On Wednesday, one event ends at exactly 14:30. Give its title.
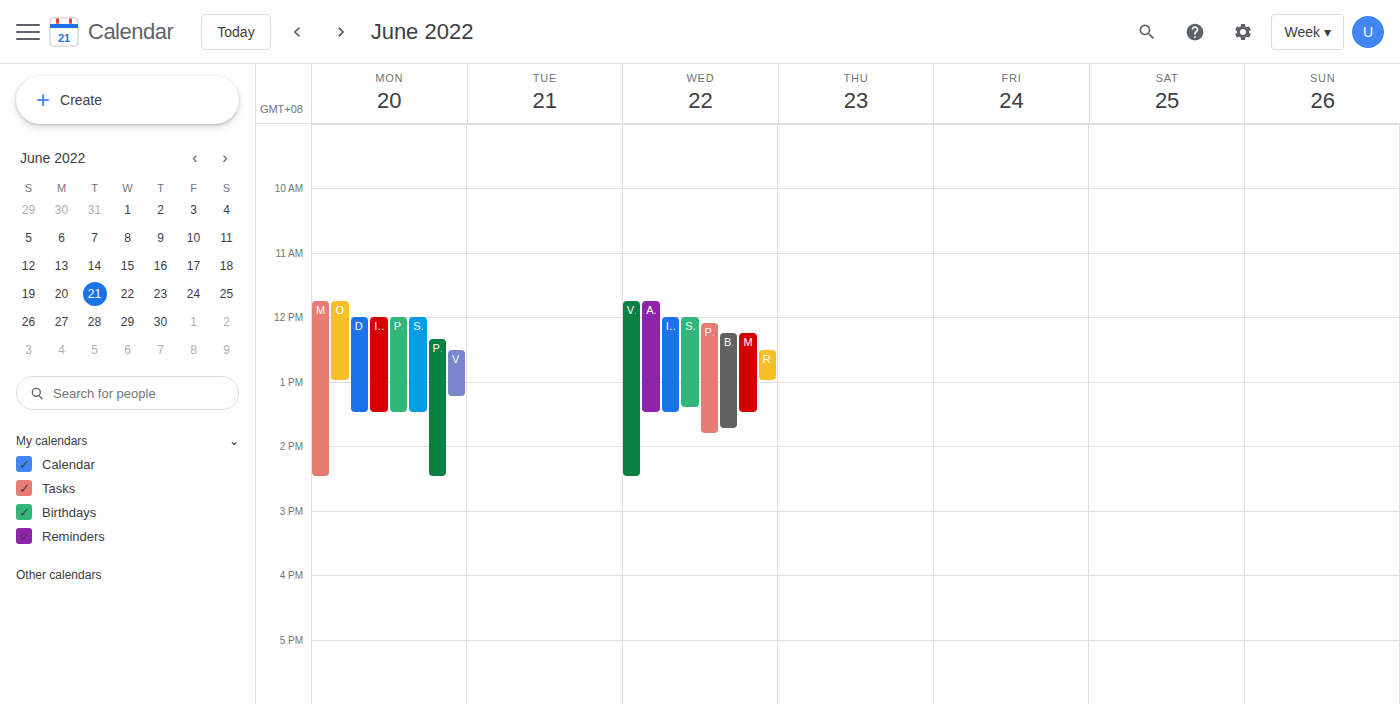
"Visual EDA"